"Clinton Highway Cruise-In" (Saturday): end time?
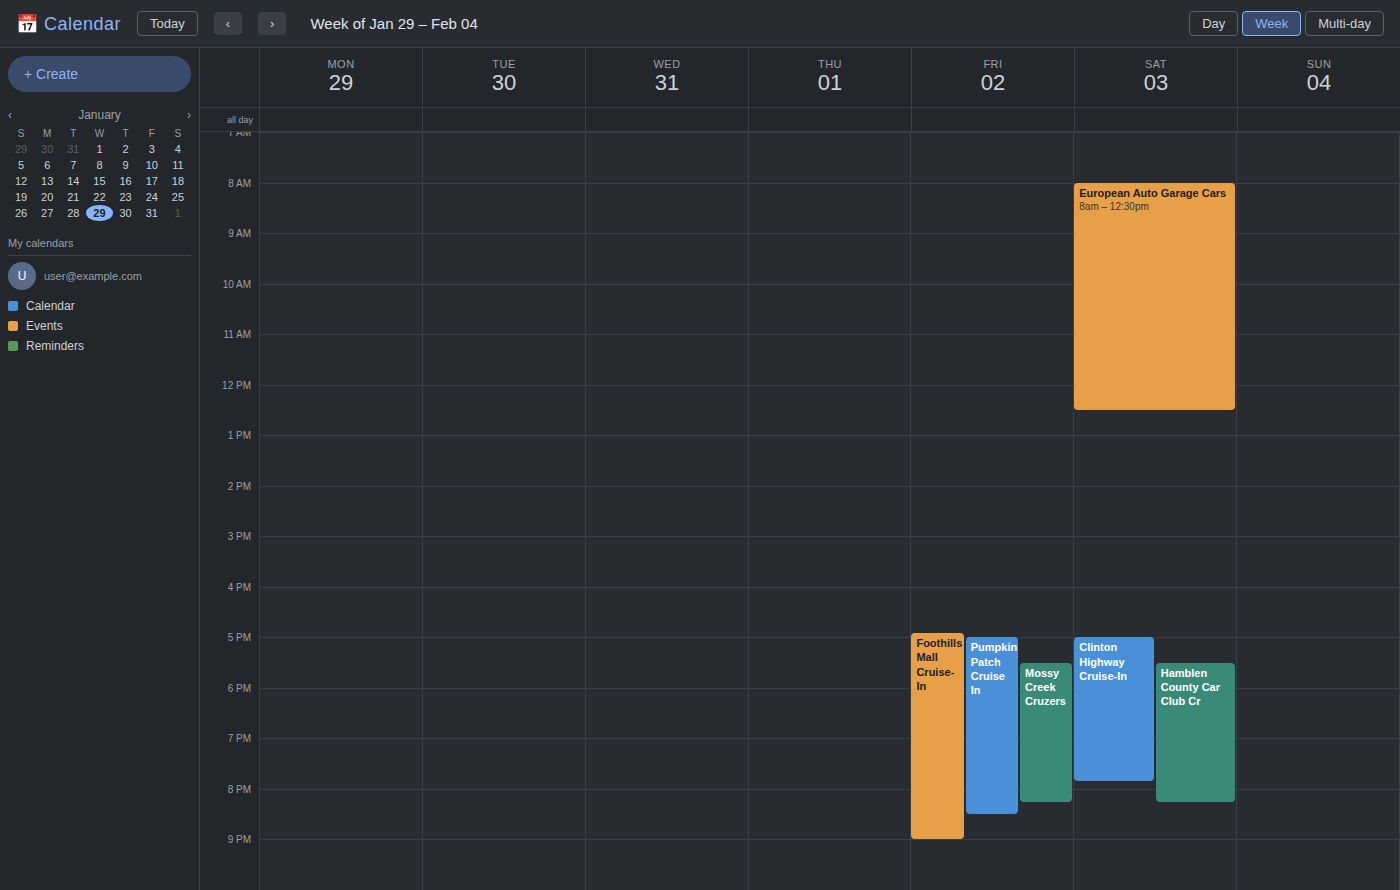
7:50 PM